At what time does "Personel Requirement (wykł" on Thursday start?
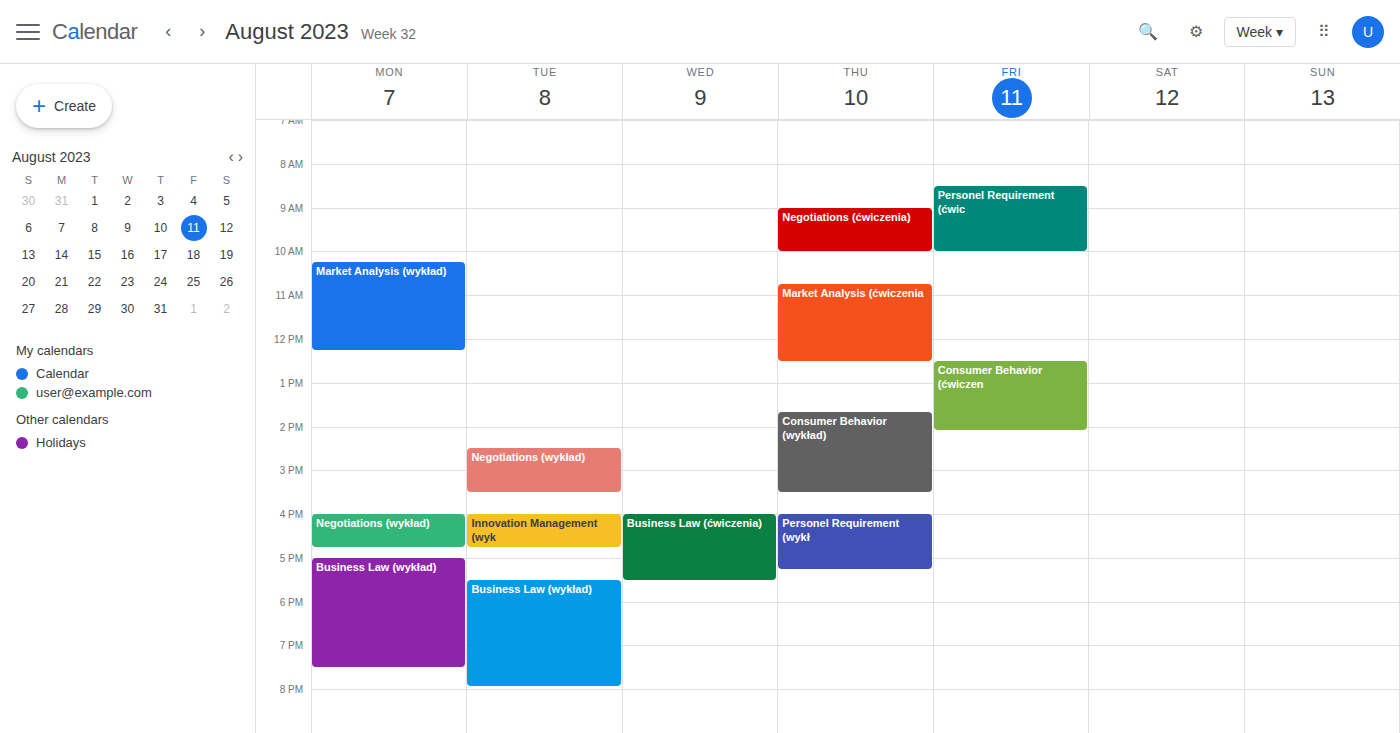
4:00 PM